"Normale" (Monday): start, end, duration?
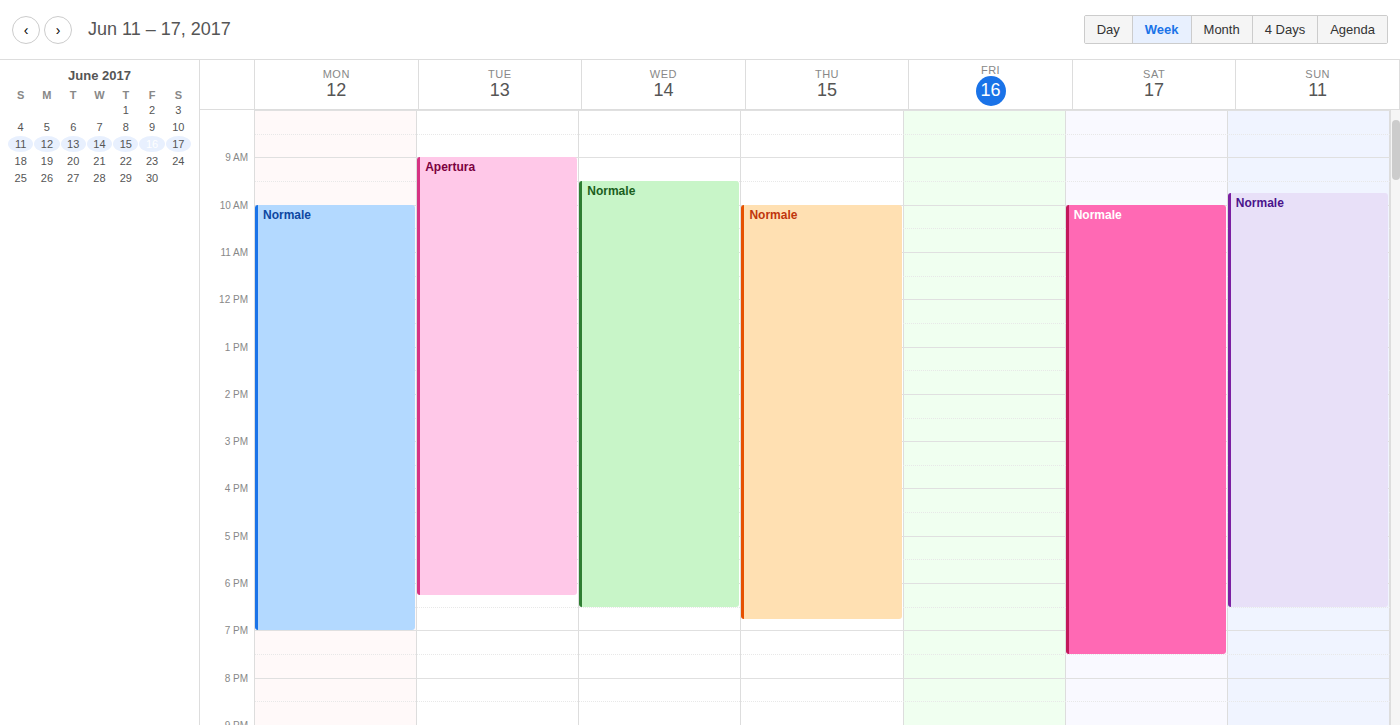
10:00 AM to 7:00 PM, 9 hours